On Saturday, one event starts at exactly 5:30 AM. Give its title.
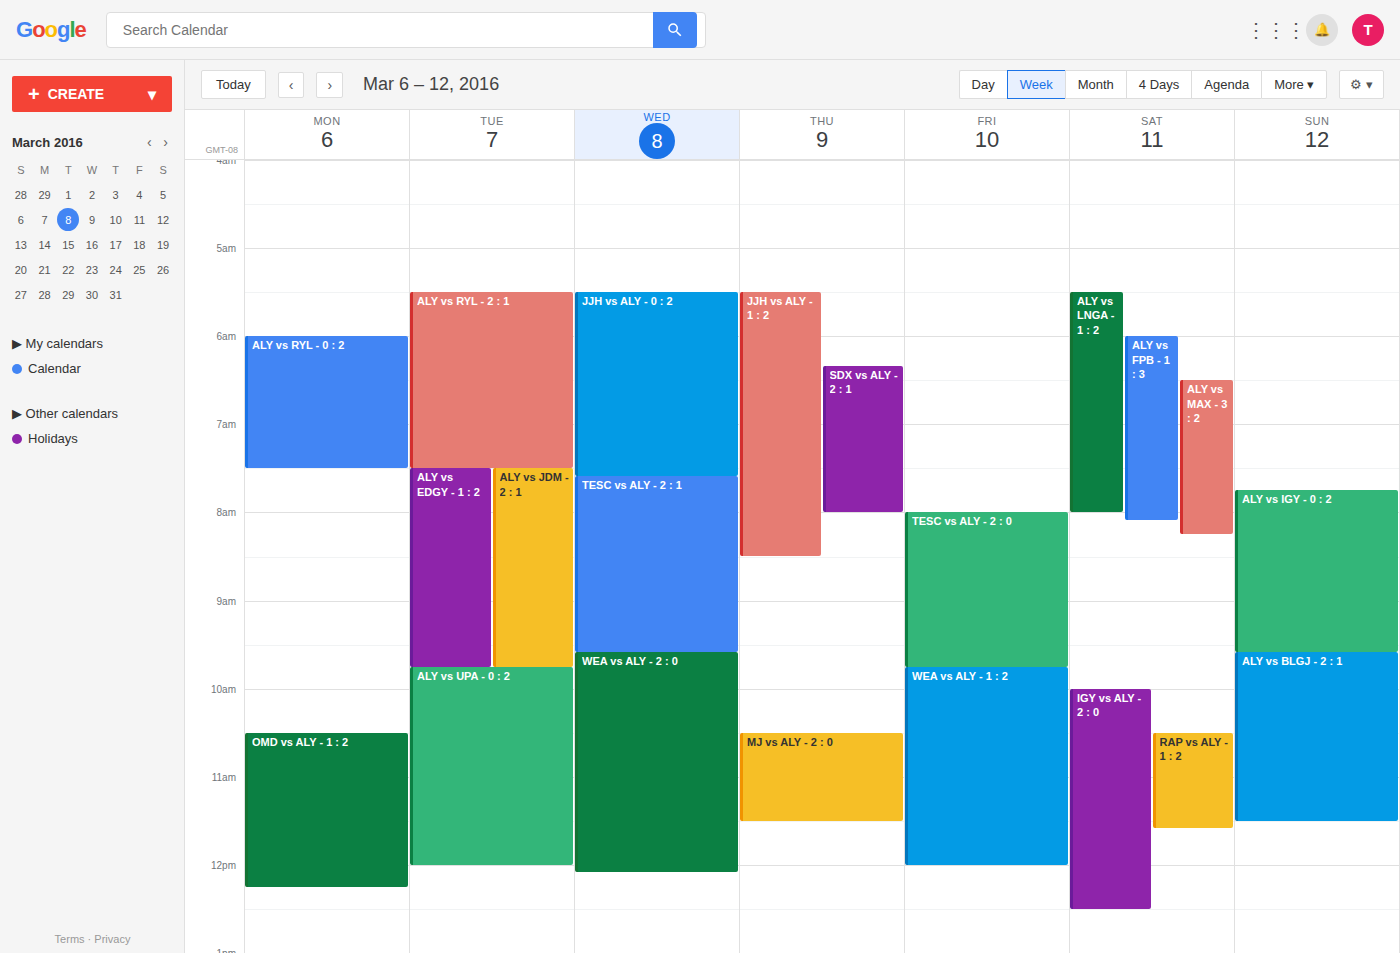
"ALY vs LNGA - 1 : 2"